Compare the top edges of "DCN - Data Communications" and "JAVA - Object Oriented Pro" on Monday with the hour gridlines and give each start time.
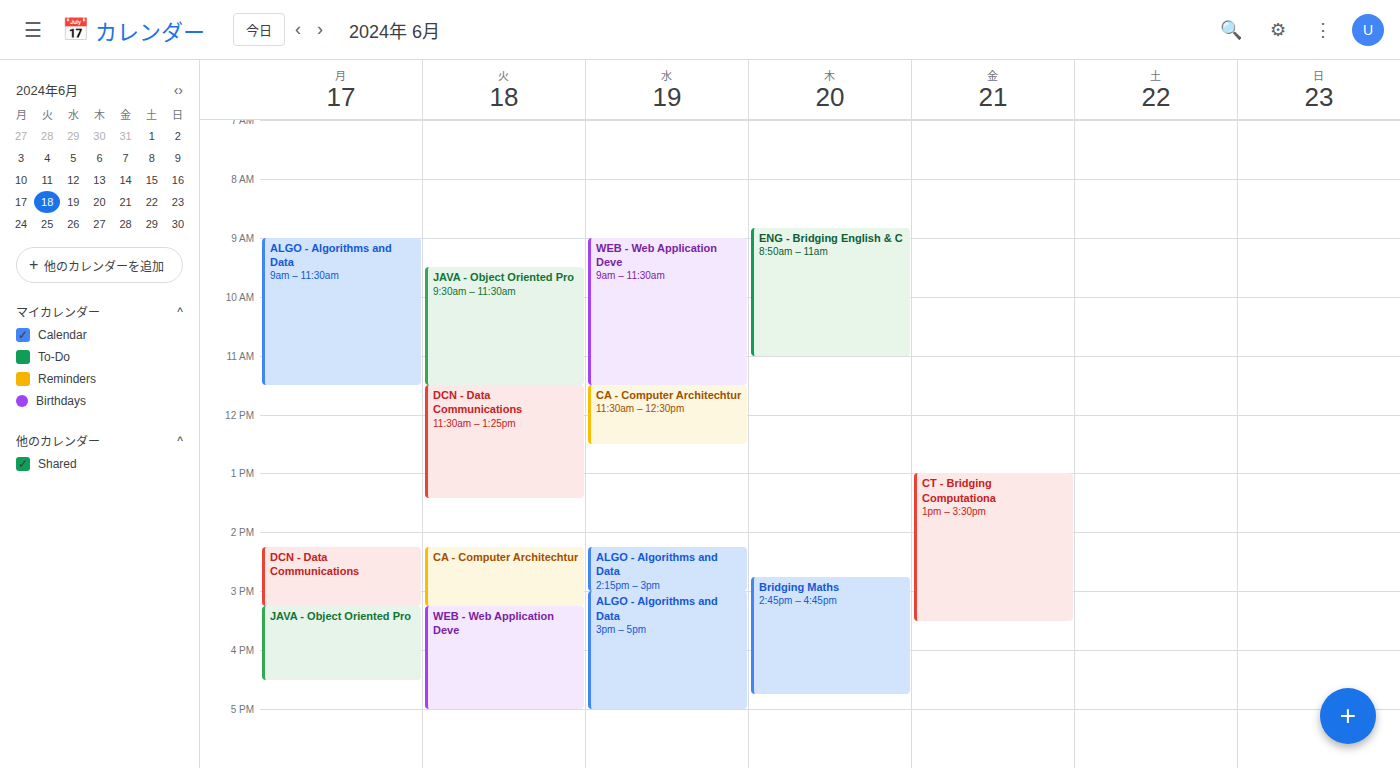
"DCN - Data Communications": 2:15 PM, neither: a quarter of the way from the 2 PM line to the 3 PM line. "JAVA - Object Oriented Pro": 3:15 PM, neither: a quarter of the way from the 3 PM line to the 4 PM line.